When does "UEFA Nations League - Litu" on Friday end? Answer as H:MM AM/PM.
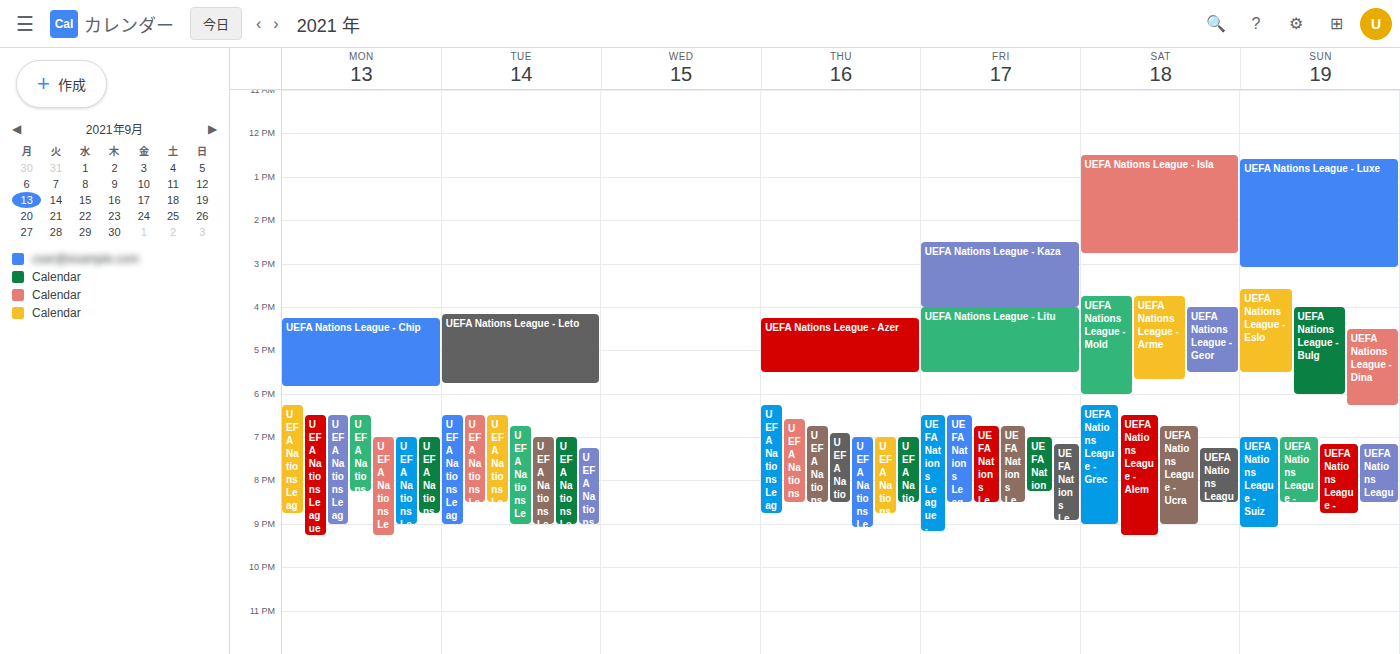
5:30 PM